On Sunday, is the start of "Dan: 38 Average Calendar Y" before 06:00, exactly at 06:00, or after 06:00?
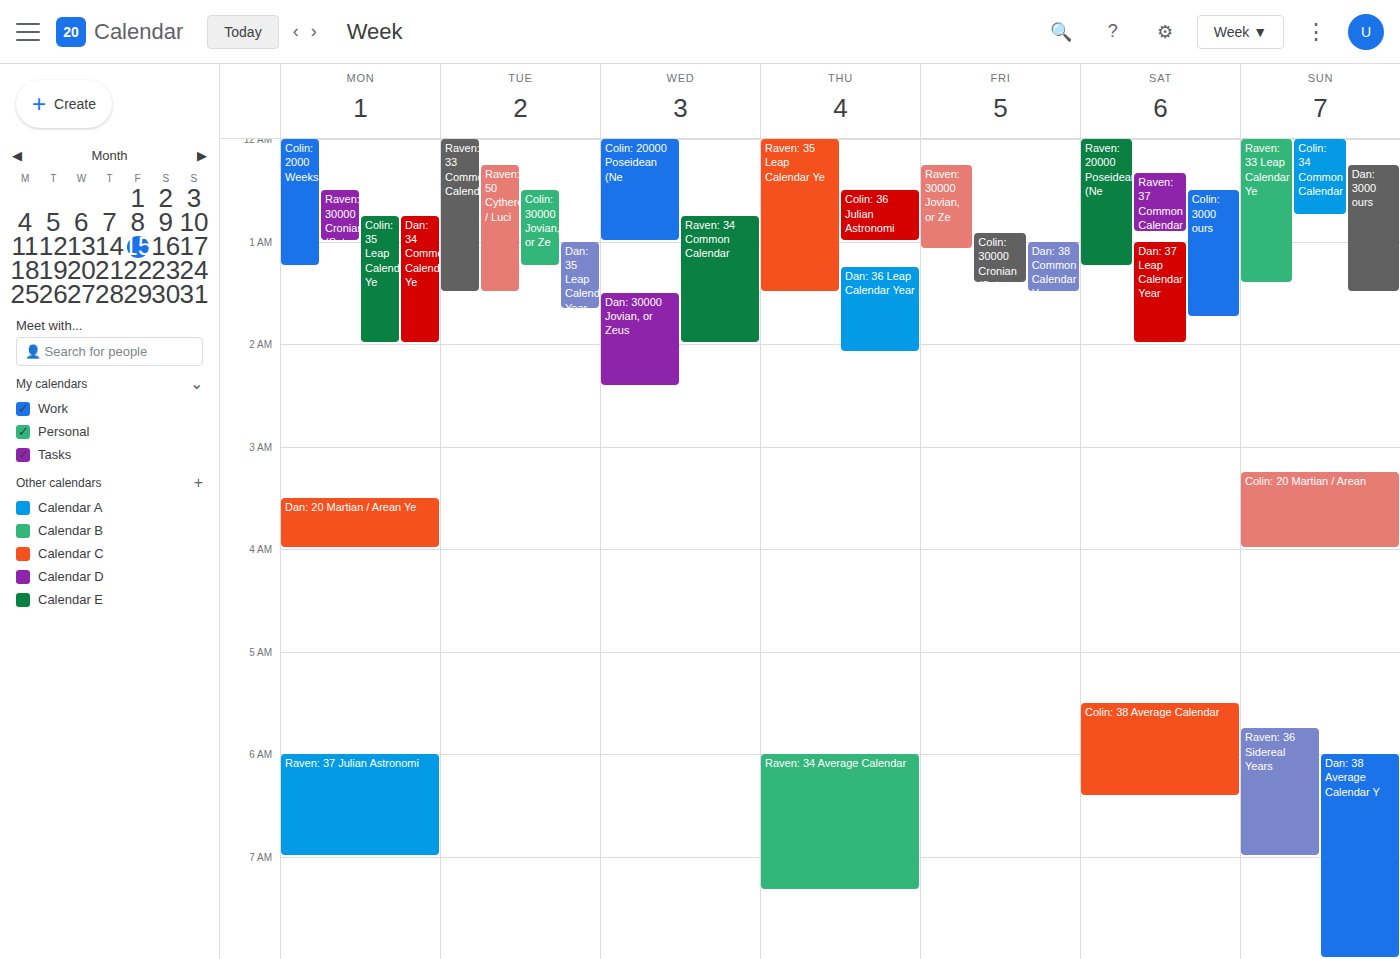
06:00 -- exactly at 06:00, on the 06:00 line.